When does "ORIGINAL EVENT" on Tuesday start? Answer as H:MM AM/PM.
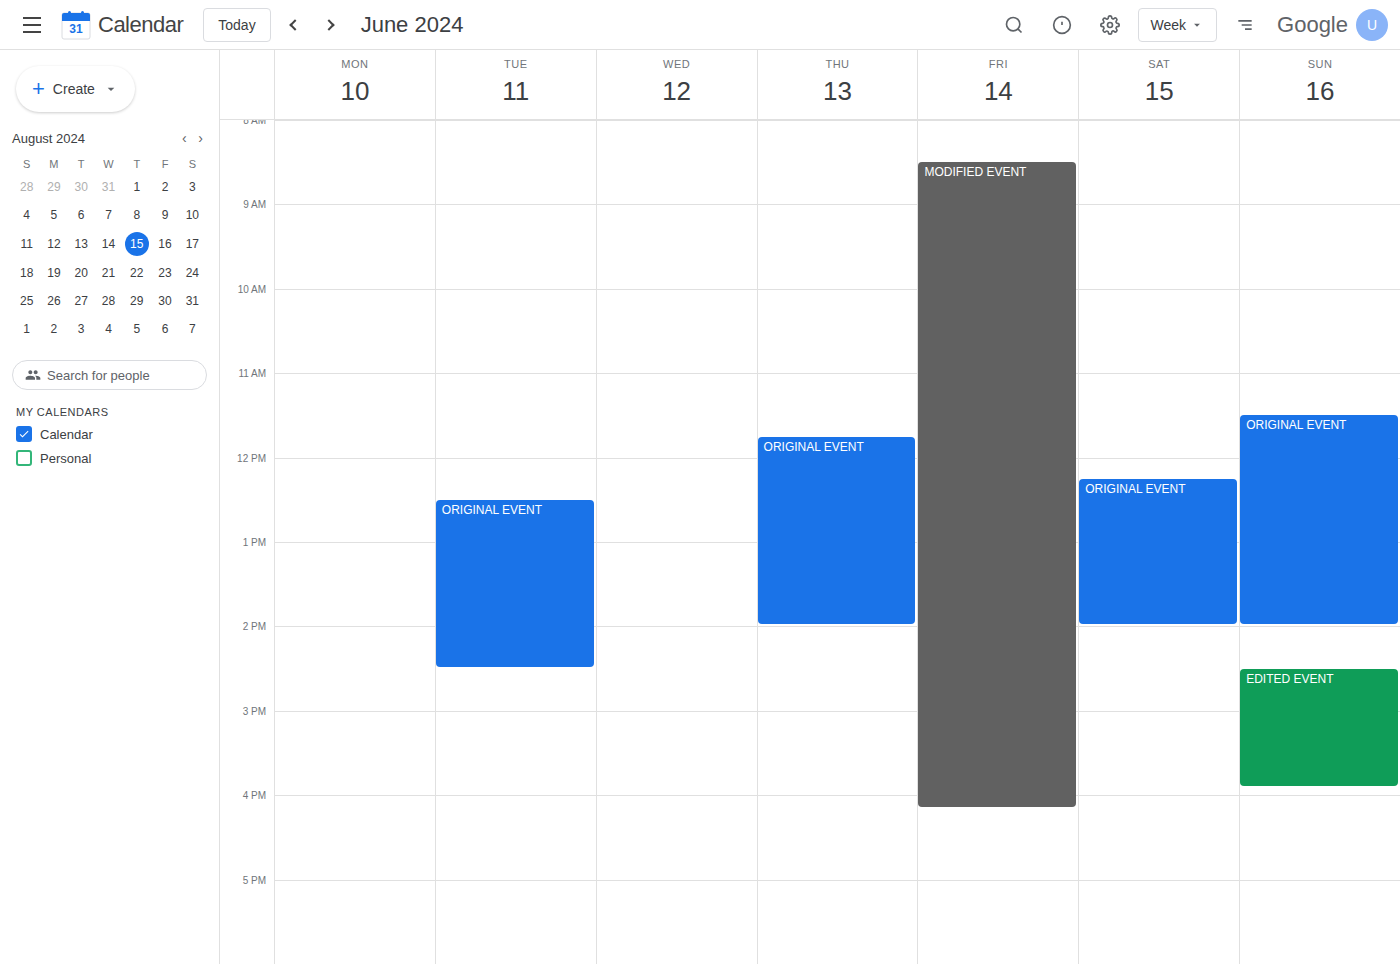
12:30 PM